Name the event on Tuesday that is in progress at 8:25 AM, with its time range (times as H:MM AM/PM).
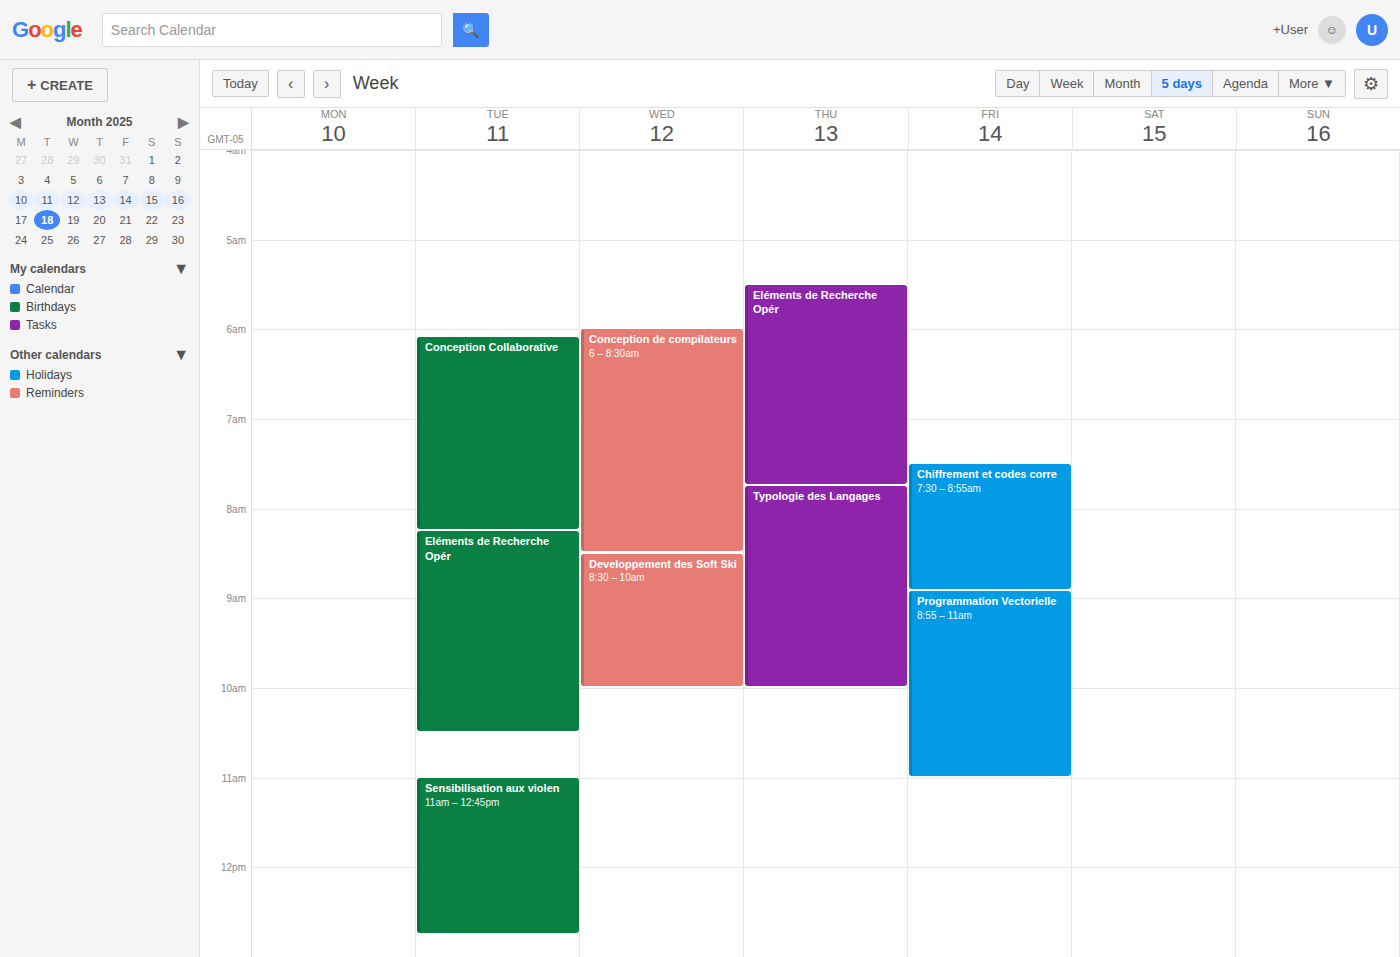
"Eléments de Recherche Opér", 8:15 AM to 10:30 AM